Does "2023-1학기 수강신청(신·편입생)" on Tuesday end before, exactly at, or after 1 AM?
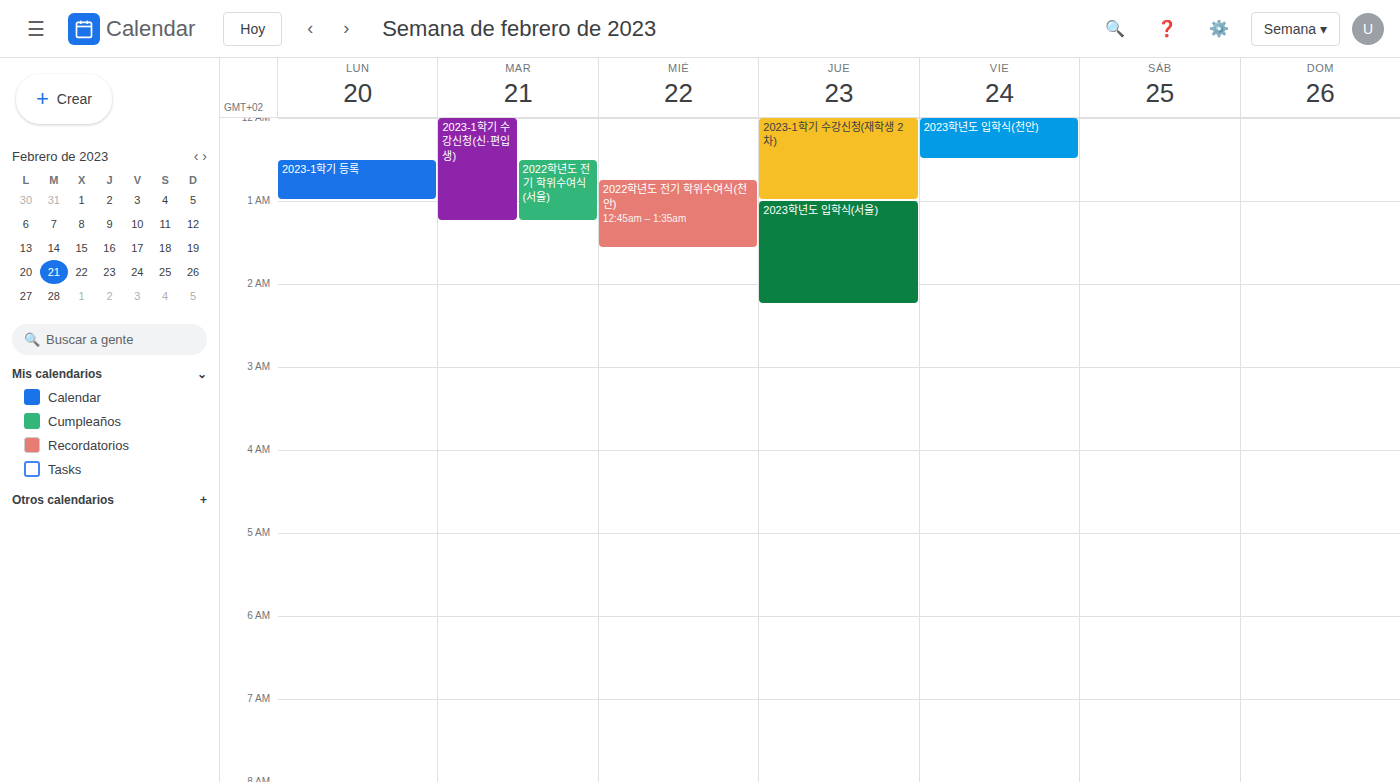
1:15 AM -- after 1 AM, 15 minutes below the 1 AM line.